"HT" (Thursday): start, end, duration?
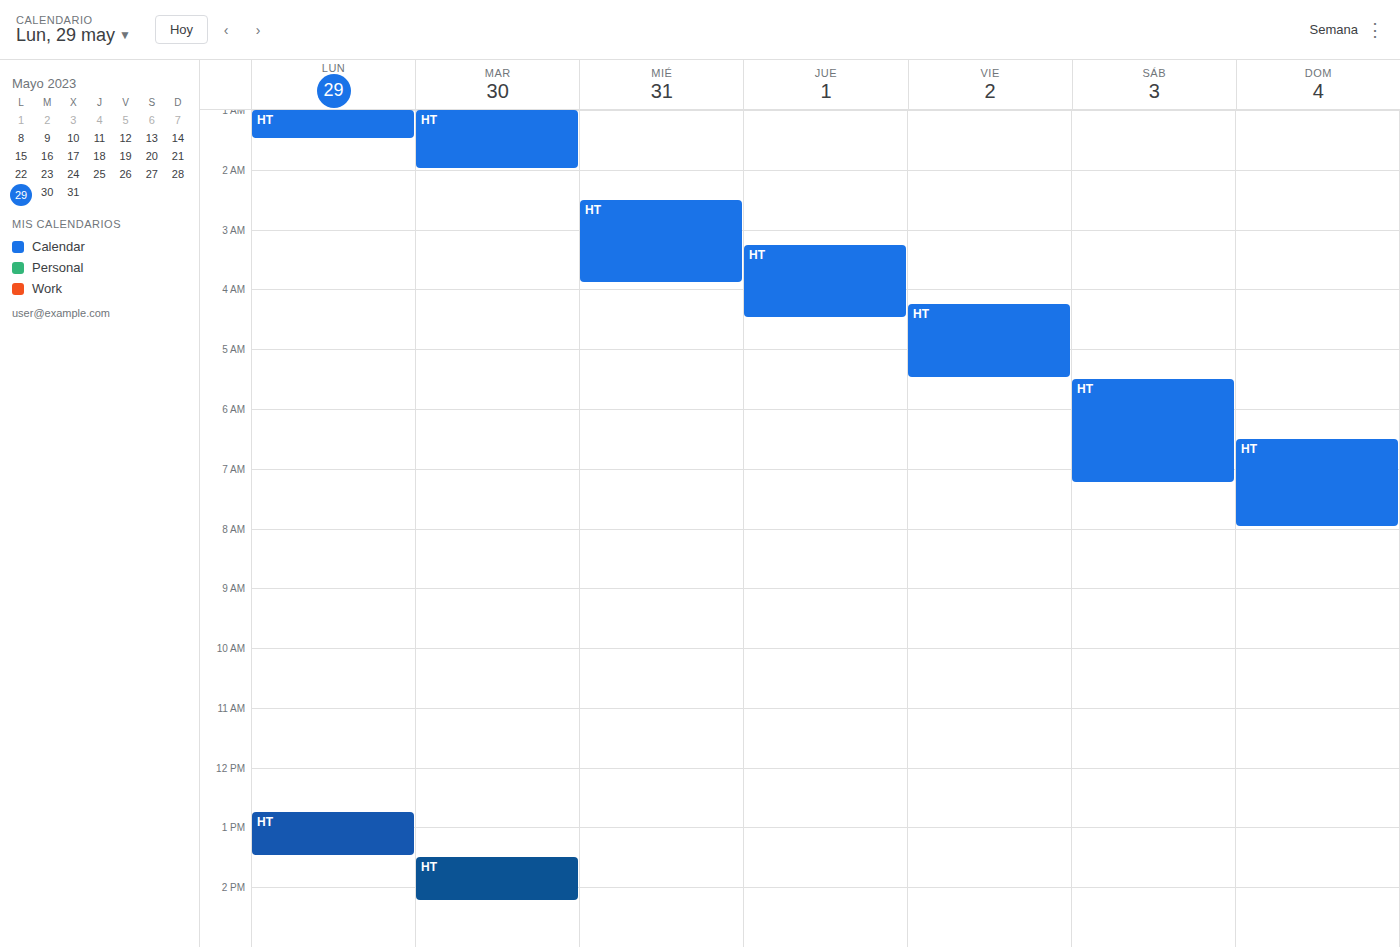
03:15 to 04:30, 1 hour 15 minutes